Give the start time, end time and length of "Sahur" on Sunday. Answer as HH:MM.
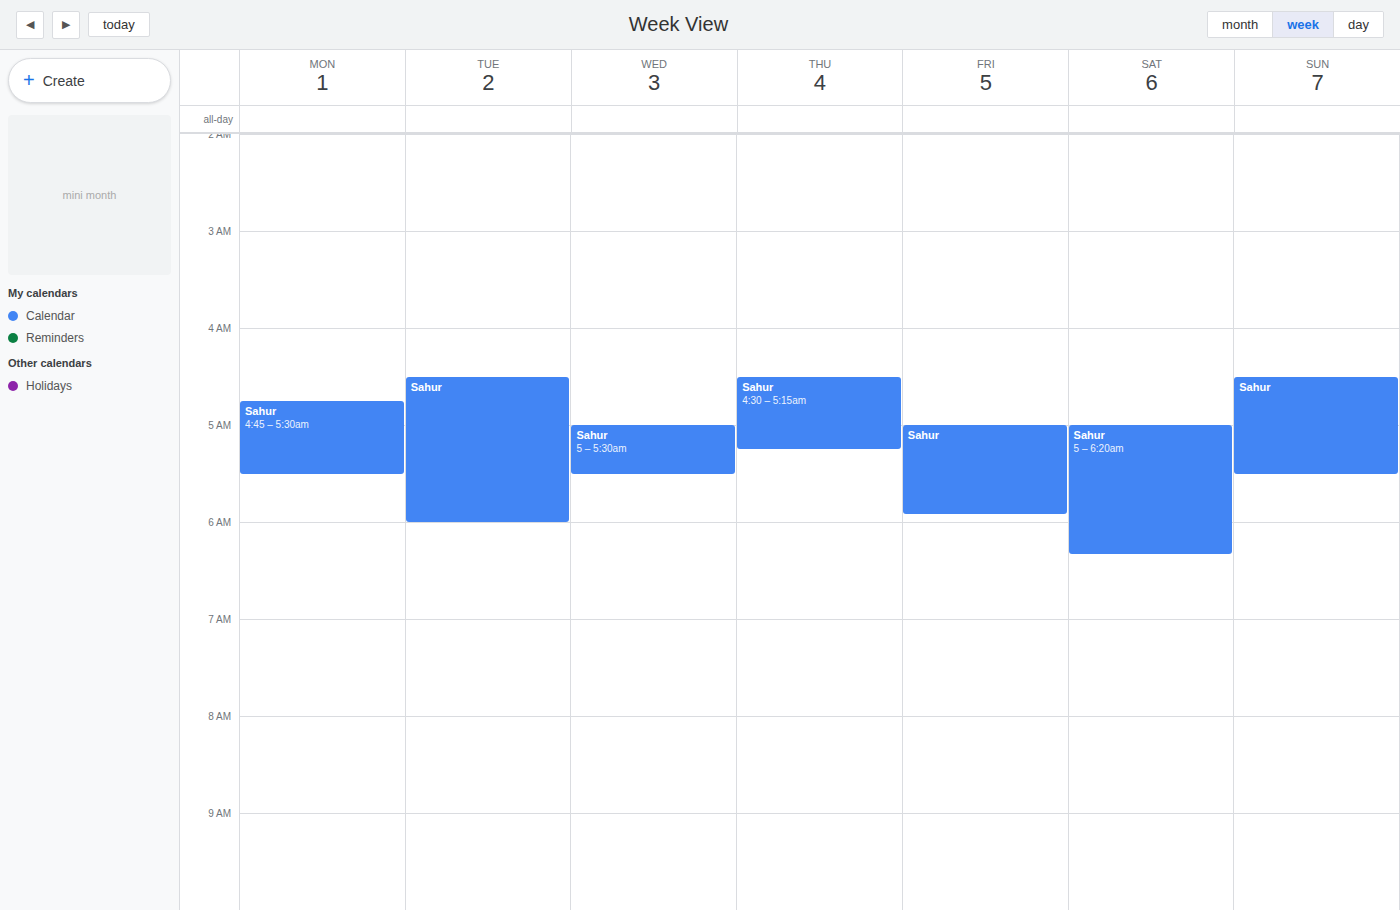
04:30 to 05:30, 1 hour